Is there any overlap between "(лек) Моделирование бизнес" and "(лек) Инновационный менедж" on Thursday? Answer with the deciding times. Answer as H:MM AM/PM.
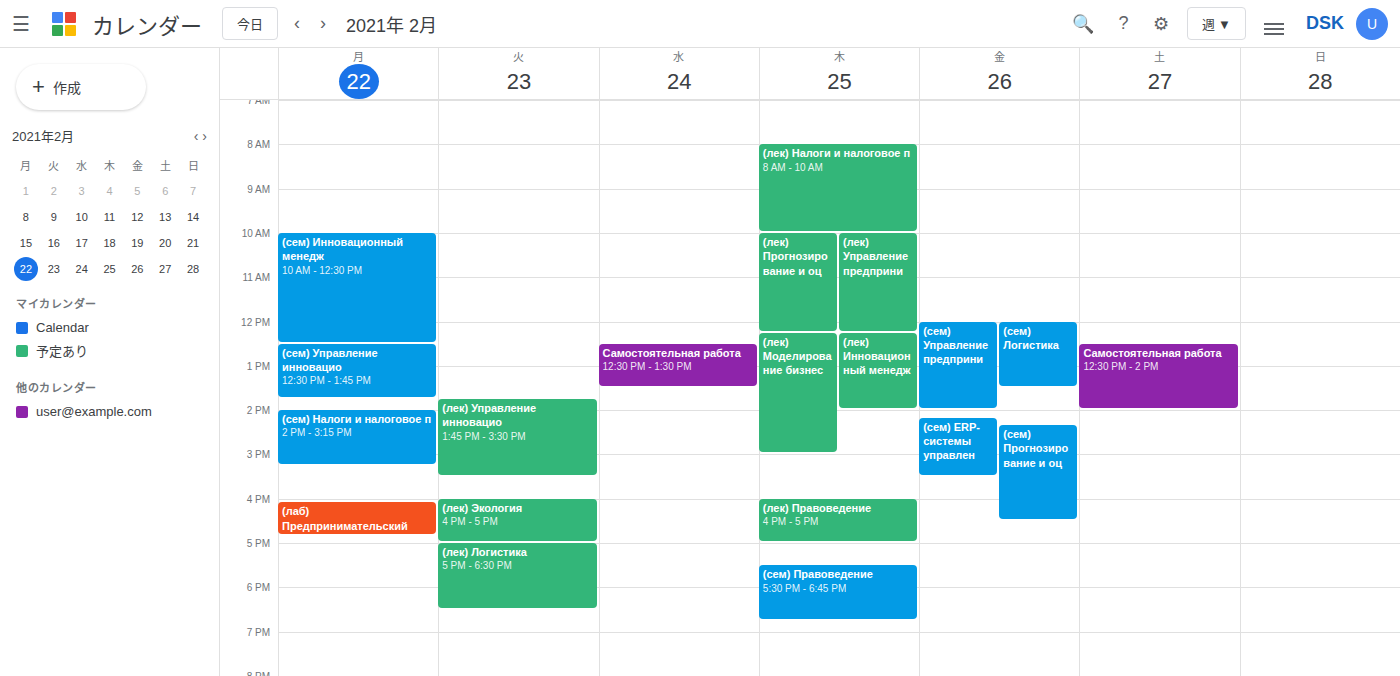
"(лек) Инновационный менедж" runs 12:15 PM to 2:00 PM, inside "(лек) Моделирование бизнес" -- they overlap.